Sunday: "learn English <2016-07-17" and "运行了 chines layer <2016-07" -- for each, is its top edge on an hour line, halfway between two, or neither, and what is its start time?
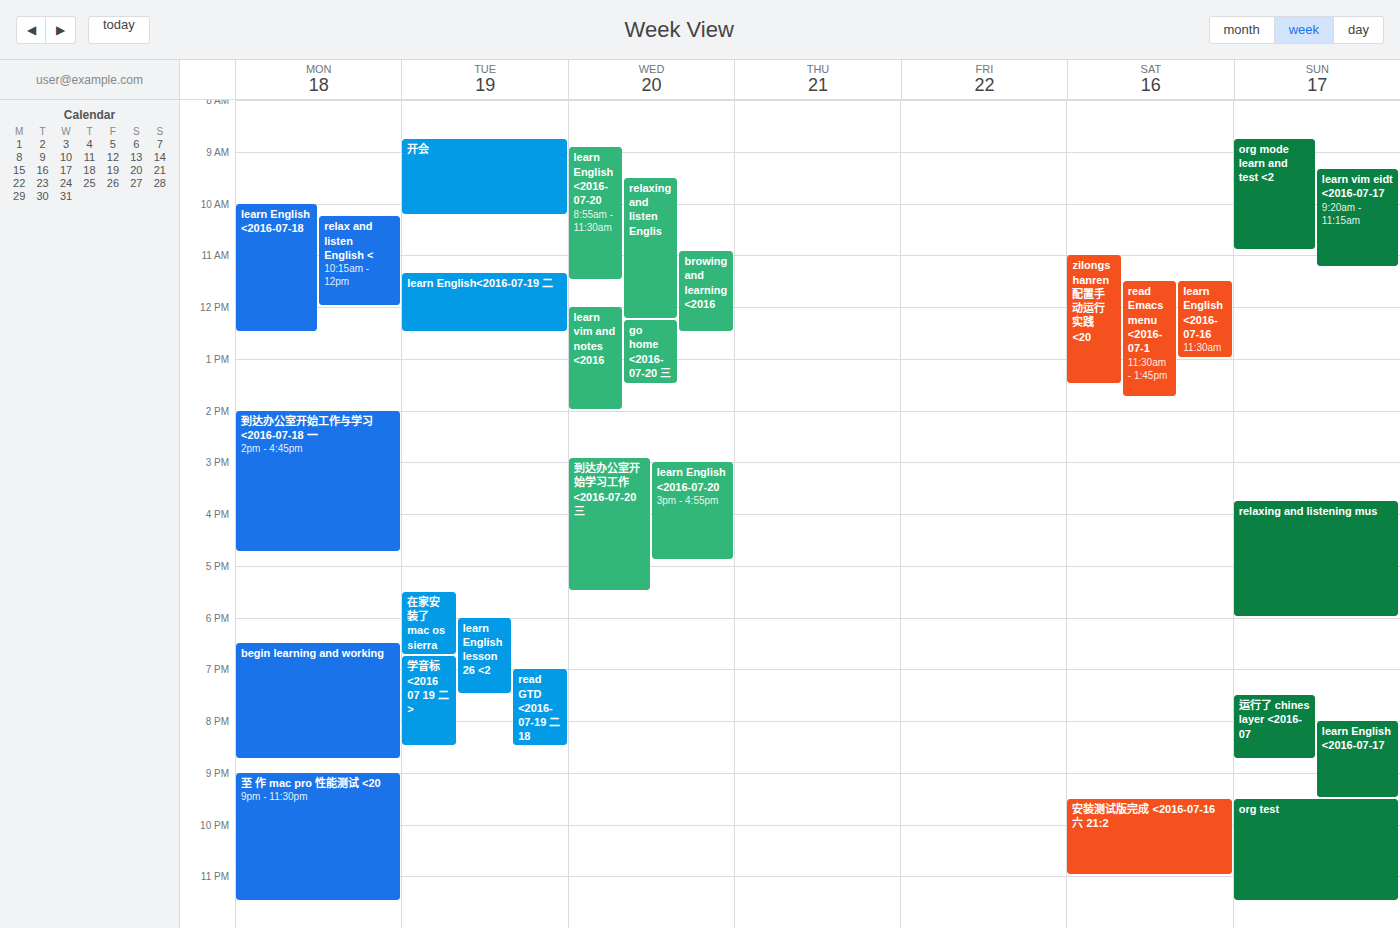
"learn English <2016-07-17": 8:00 PM, exactly on the 8 PM line. "运行了 chines layer <2016-07": 7:30 PM, halfway between the 7 PM and 8 PM lines.